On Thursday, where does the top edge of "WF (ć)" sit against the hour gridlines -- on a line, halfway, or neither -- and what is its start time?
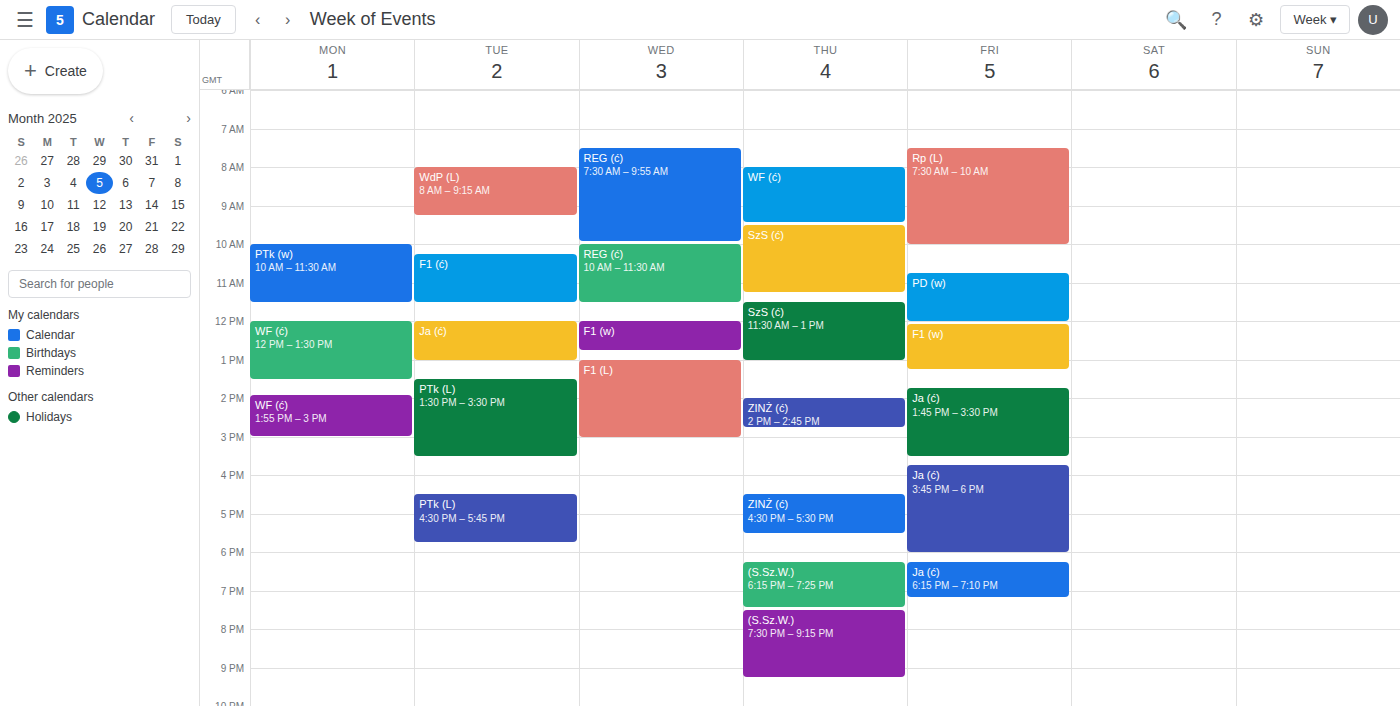
8:00 AM -- exactly on the 8 AM line.